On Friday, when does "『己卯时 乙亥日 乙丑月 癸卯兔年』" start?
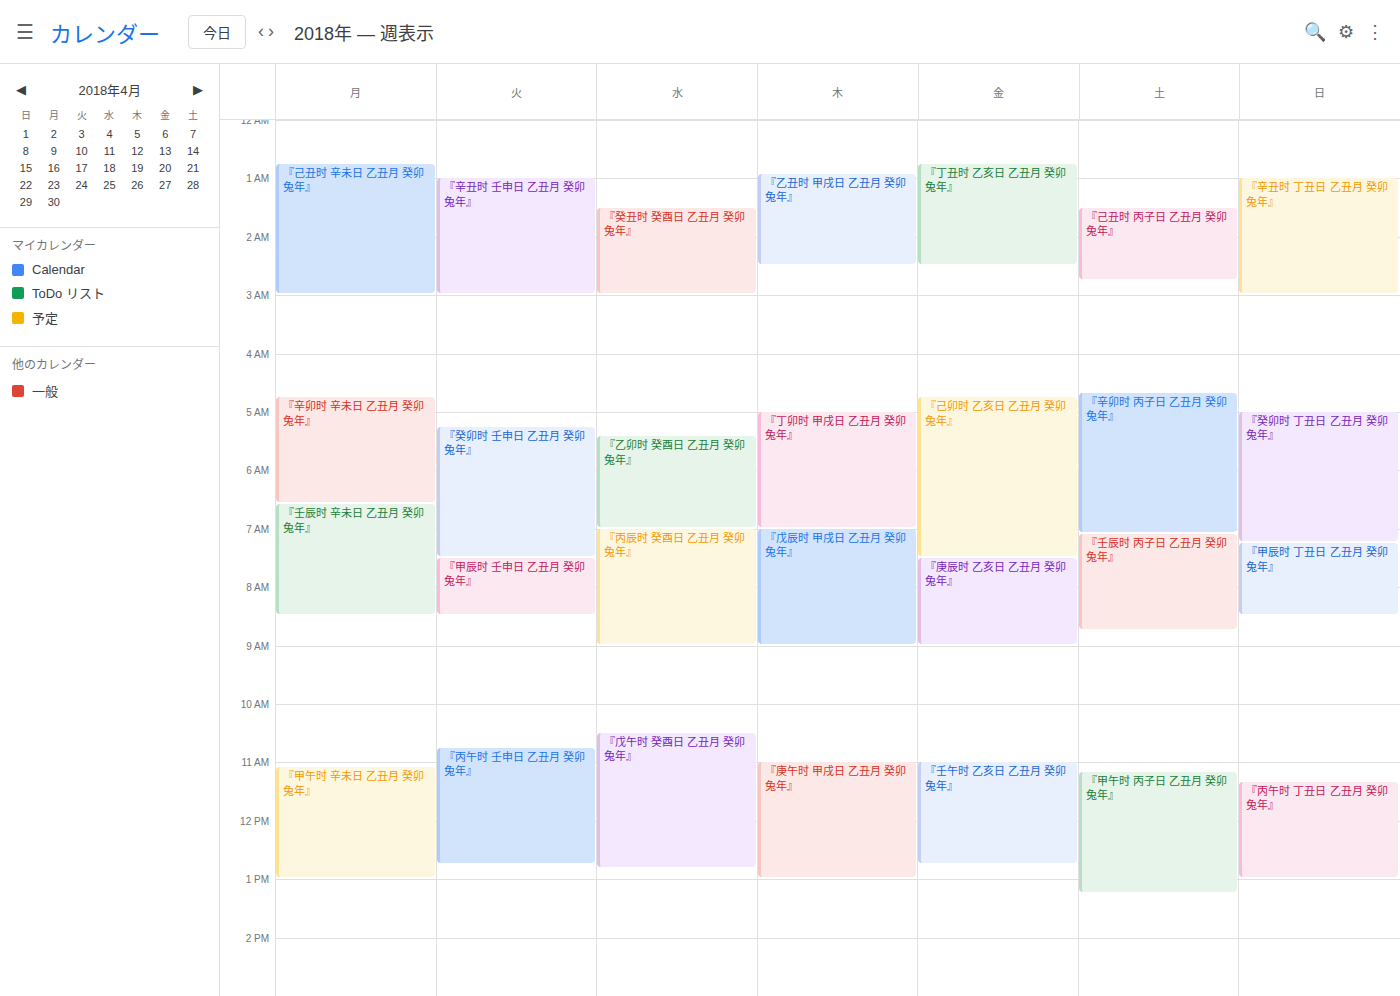
4:45 AM